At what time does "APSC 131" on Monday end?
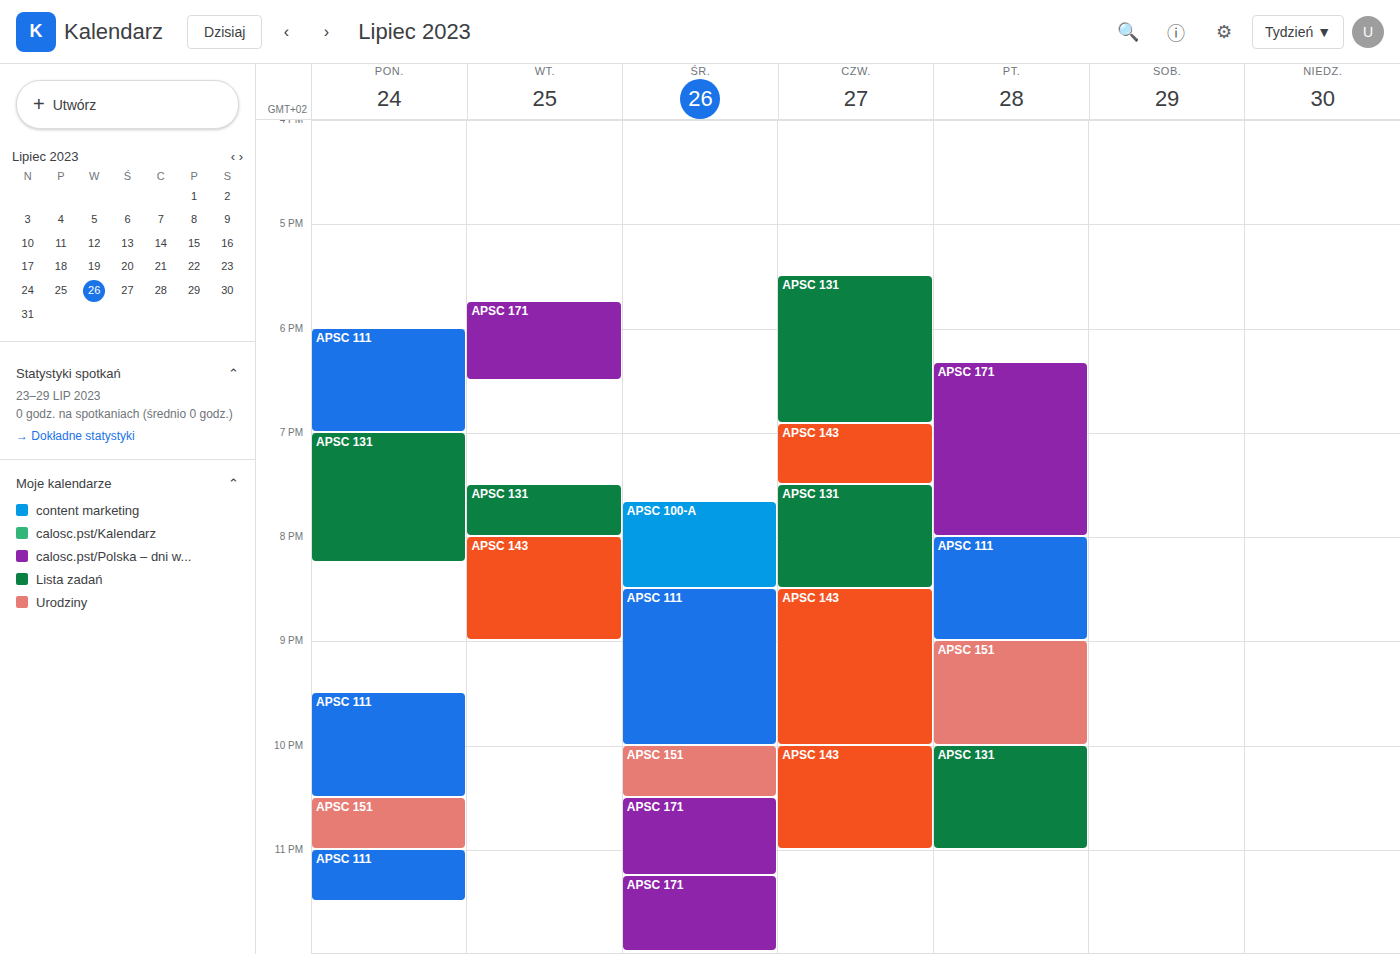
8:15 PM